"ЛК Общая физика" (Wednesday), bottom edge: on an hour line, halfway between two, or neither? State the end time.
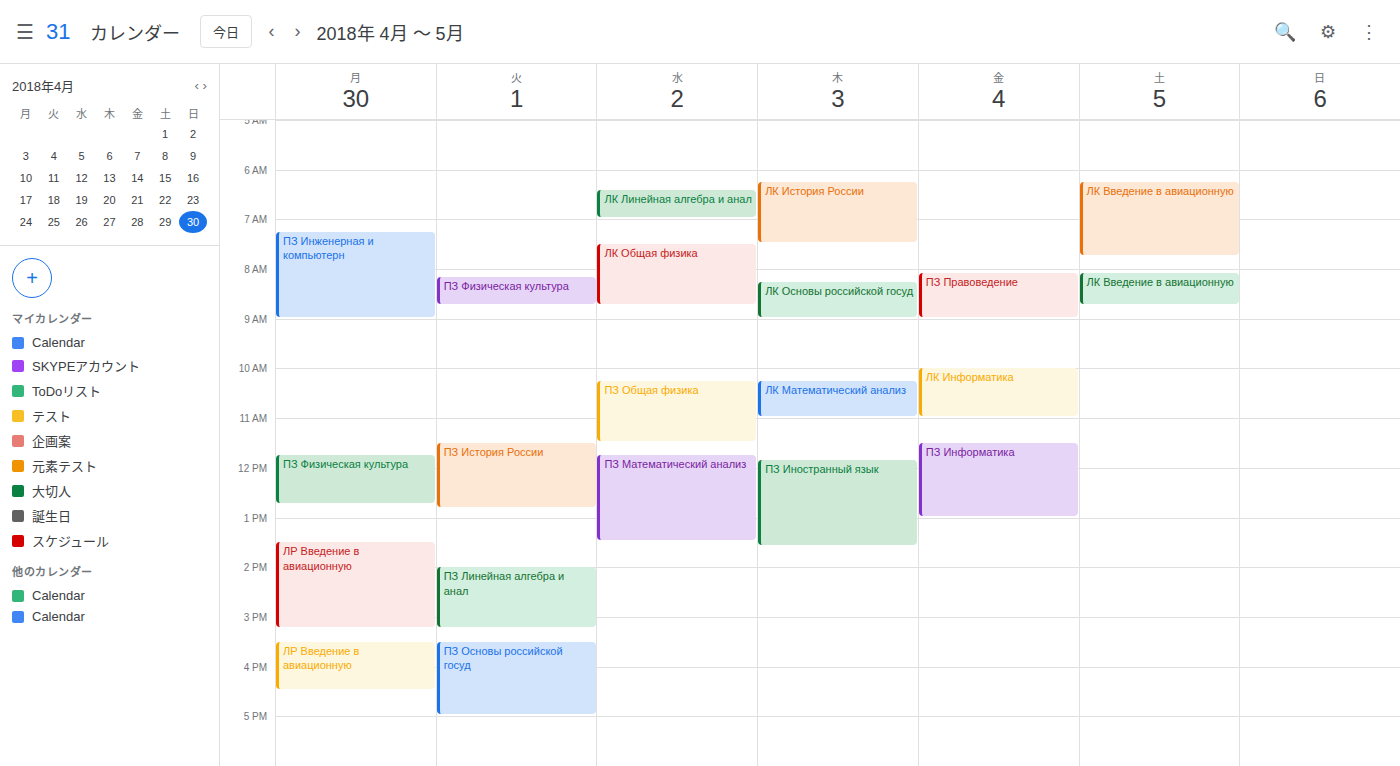
8:45 AM -- neither: three quarters of the way from the 8 AM line to the 9 AM line.